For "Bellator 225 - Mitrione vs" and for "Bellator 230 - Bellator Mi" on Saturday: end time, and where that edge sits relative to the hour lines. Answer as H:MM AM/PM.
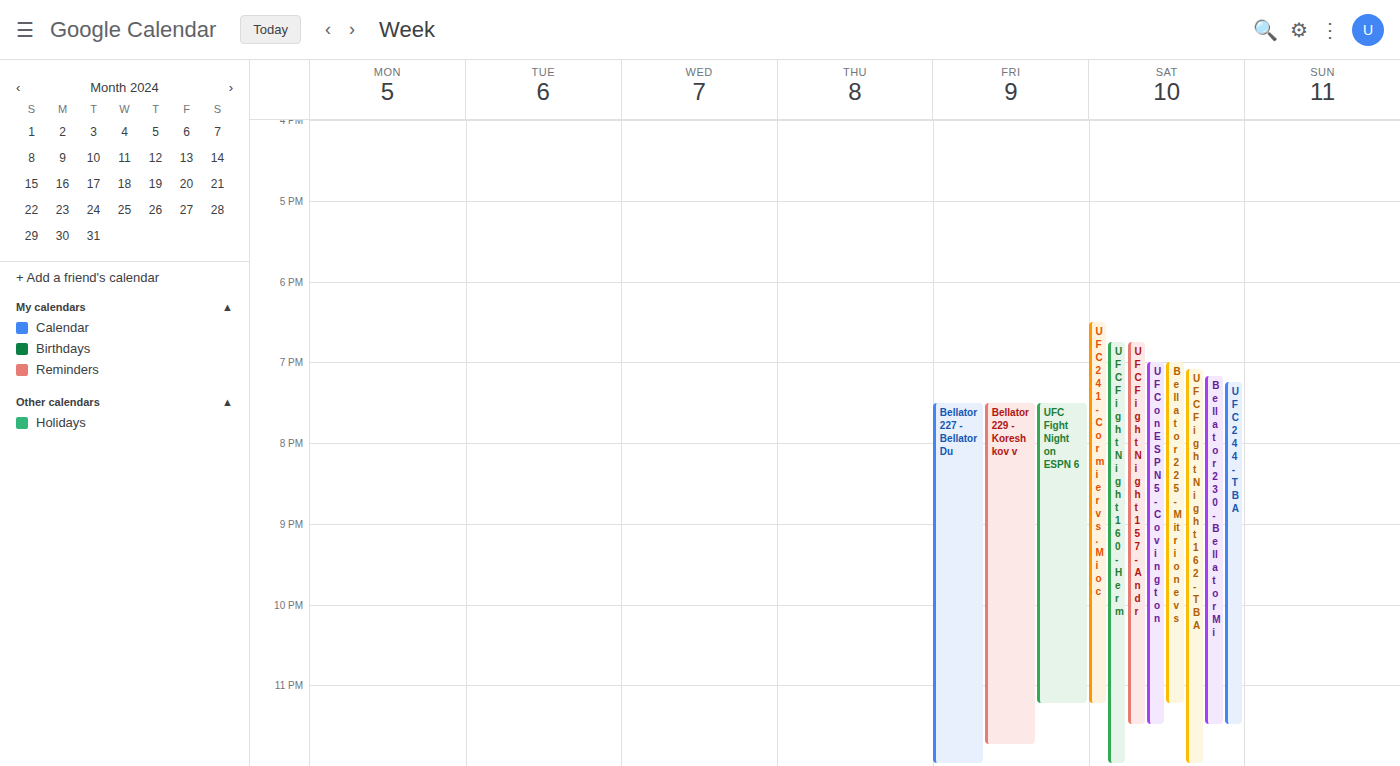
"Bellator 225 - Mitrione vs": 11:15 PM, neither: a quarter of the way from the 11 PM line to the 12 AM line. "Bellator 230 - Bellator Mi": 11:30 PM, halfway between the 11 PM and 12 AM lines.